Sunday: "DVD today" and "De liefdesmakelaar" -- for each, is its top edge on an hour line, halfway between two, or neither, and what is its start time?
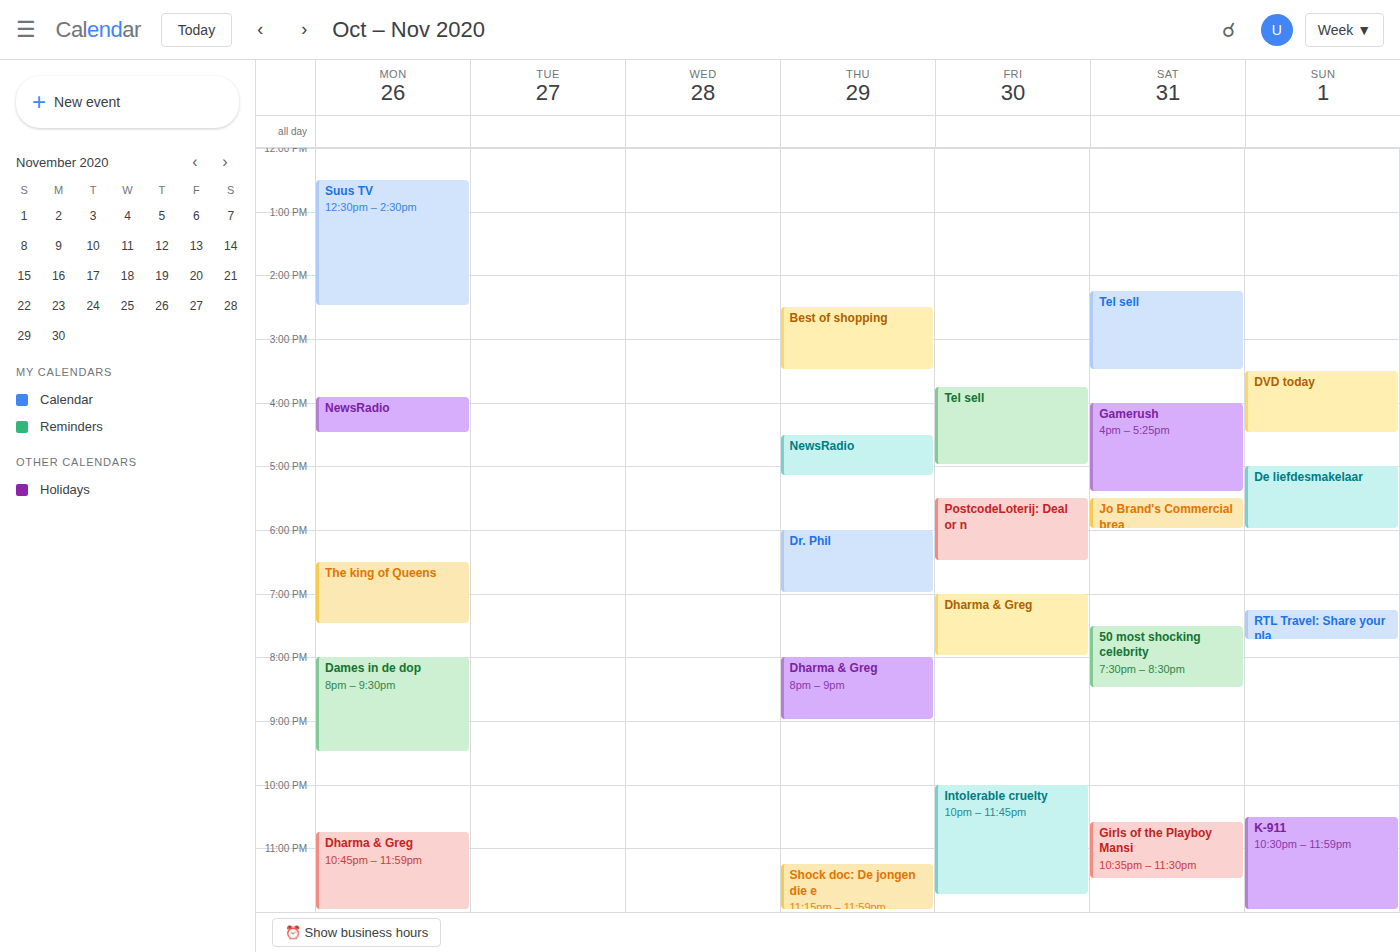
"DVD today": 3:30 PM, halfway between the 3 PM and 4 PM lines. "De liefdesmakelaar": 5:00 PM, exactly on the 5 PM line.